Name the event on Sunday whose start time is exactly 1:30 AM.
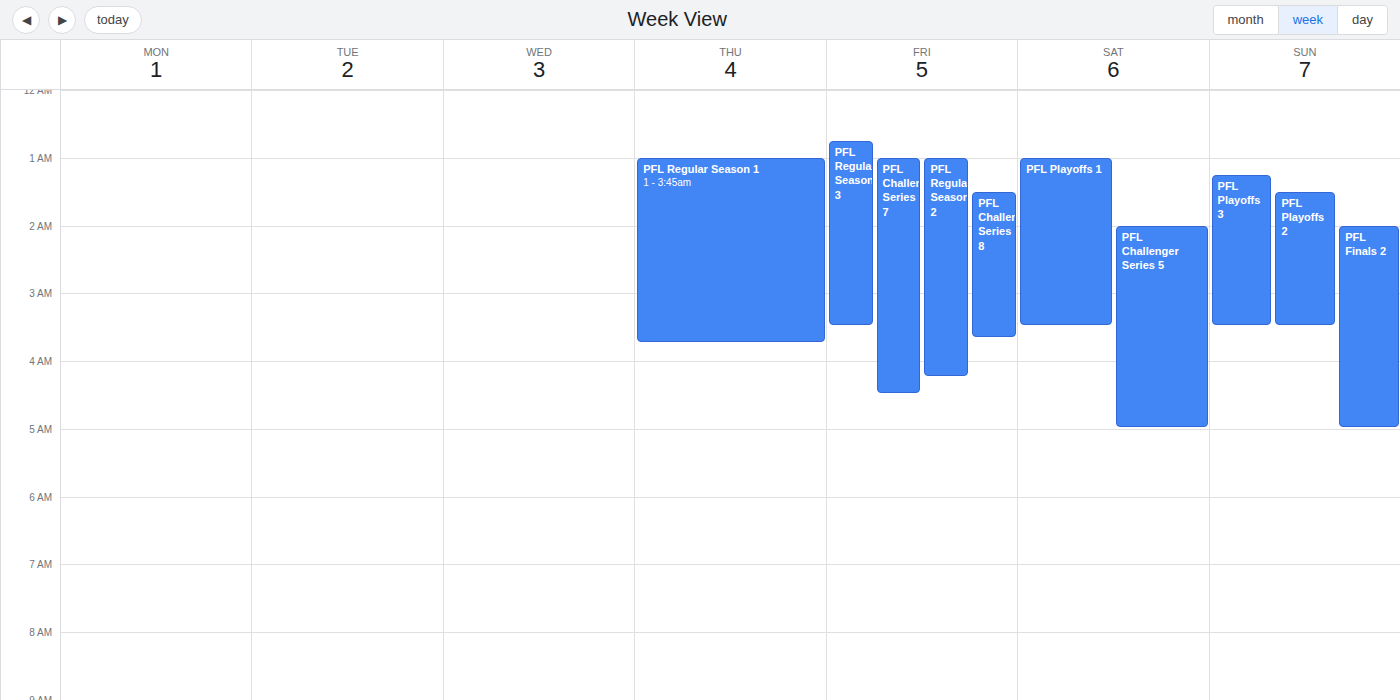
"PFL Playoffs 2"